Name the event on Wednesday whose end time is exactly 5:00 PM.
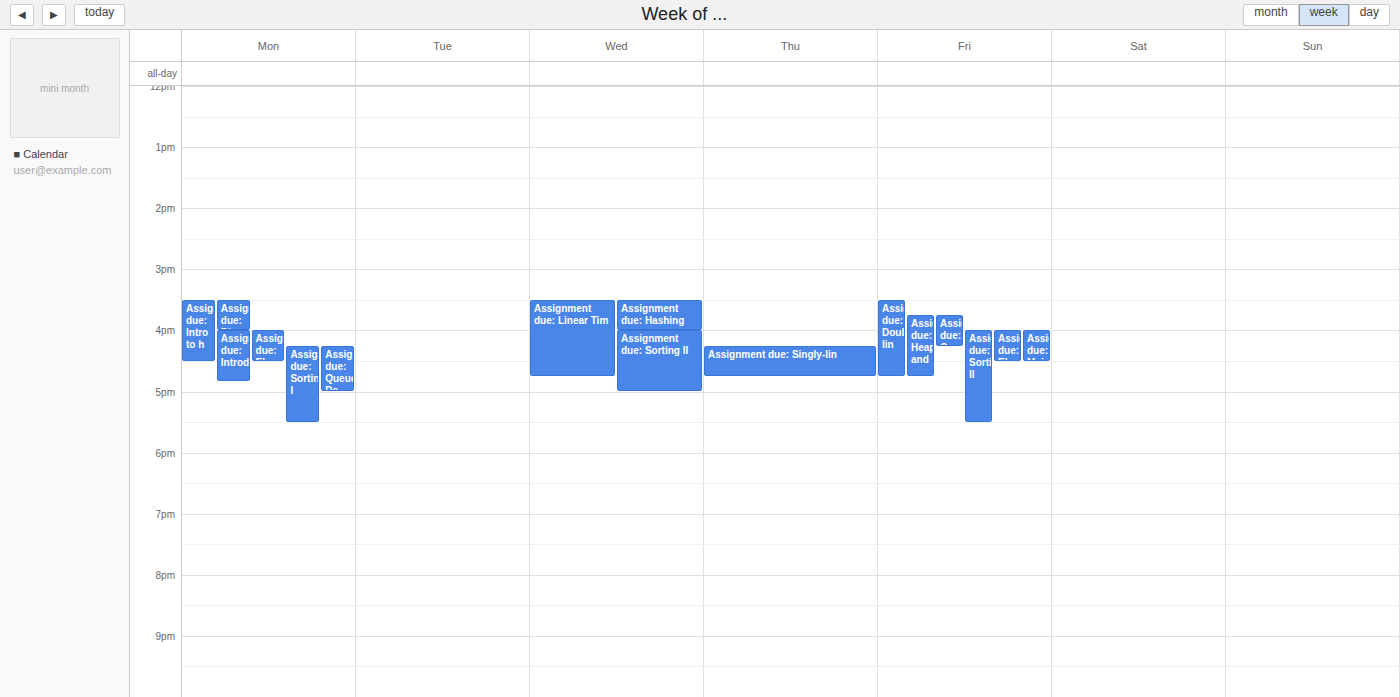
"Assignment due: Sorting II"